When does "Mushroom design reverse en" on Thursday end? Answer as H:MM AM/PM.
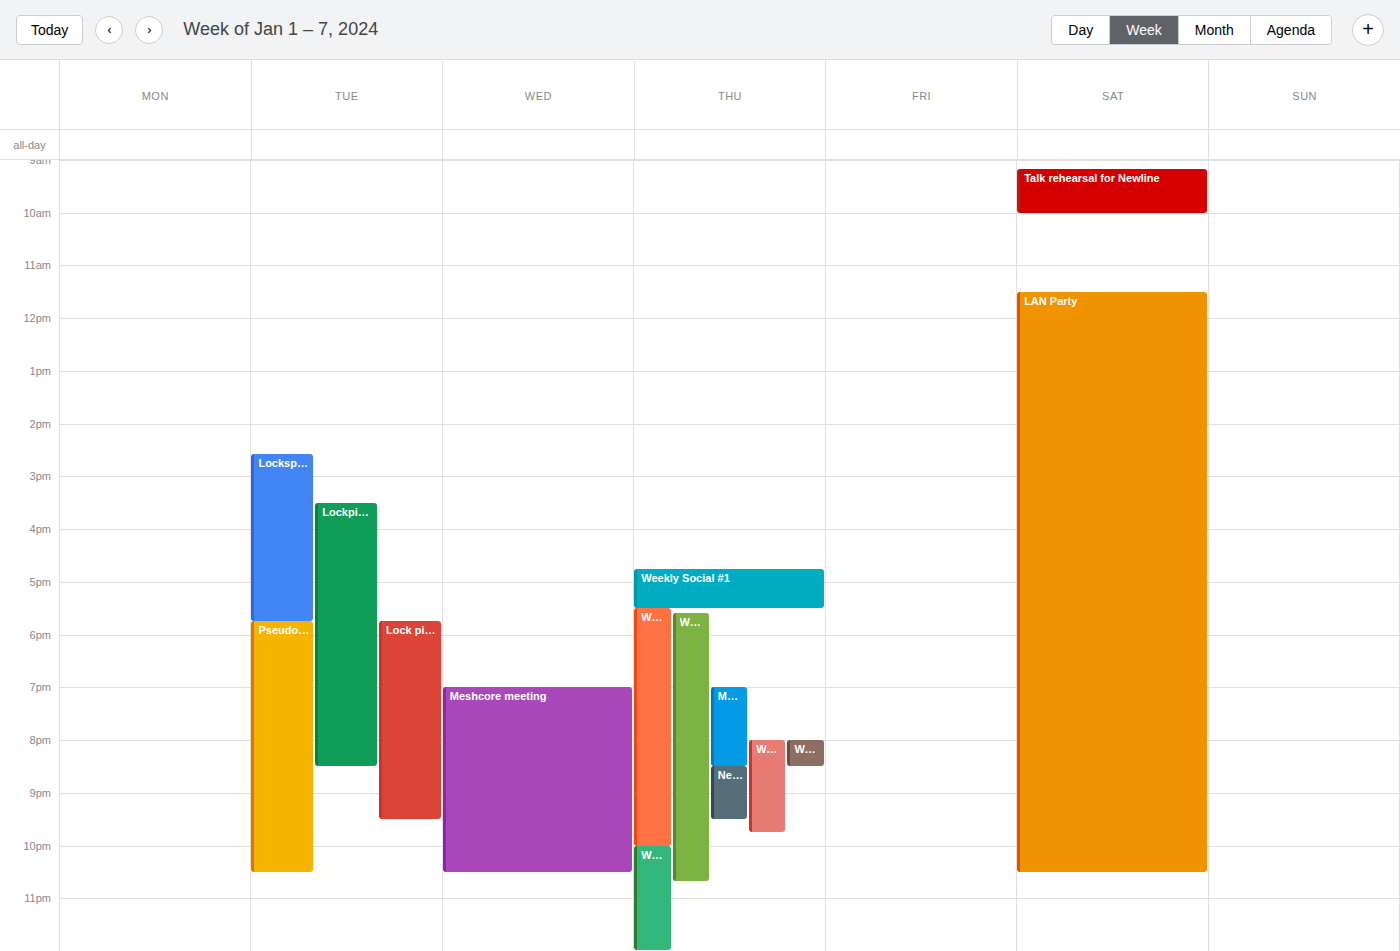
8:30 PM